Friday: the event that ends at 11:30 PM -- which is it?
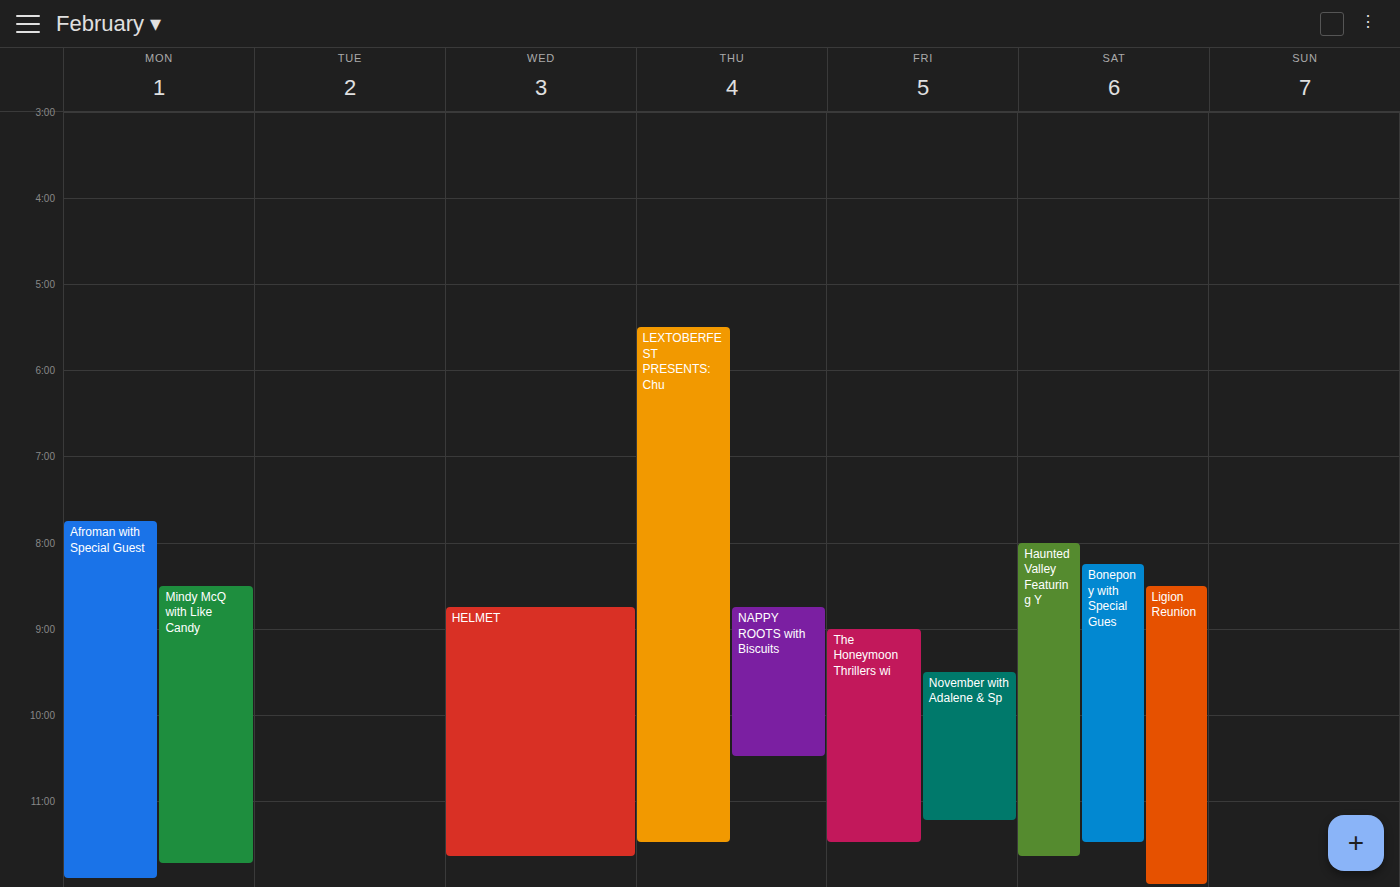
"The Honeymoon Thrillers wi"